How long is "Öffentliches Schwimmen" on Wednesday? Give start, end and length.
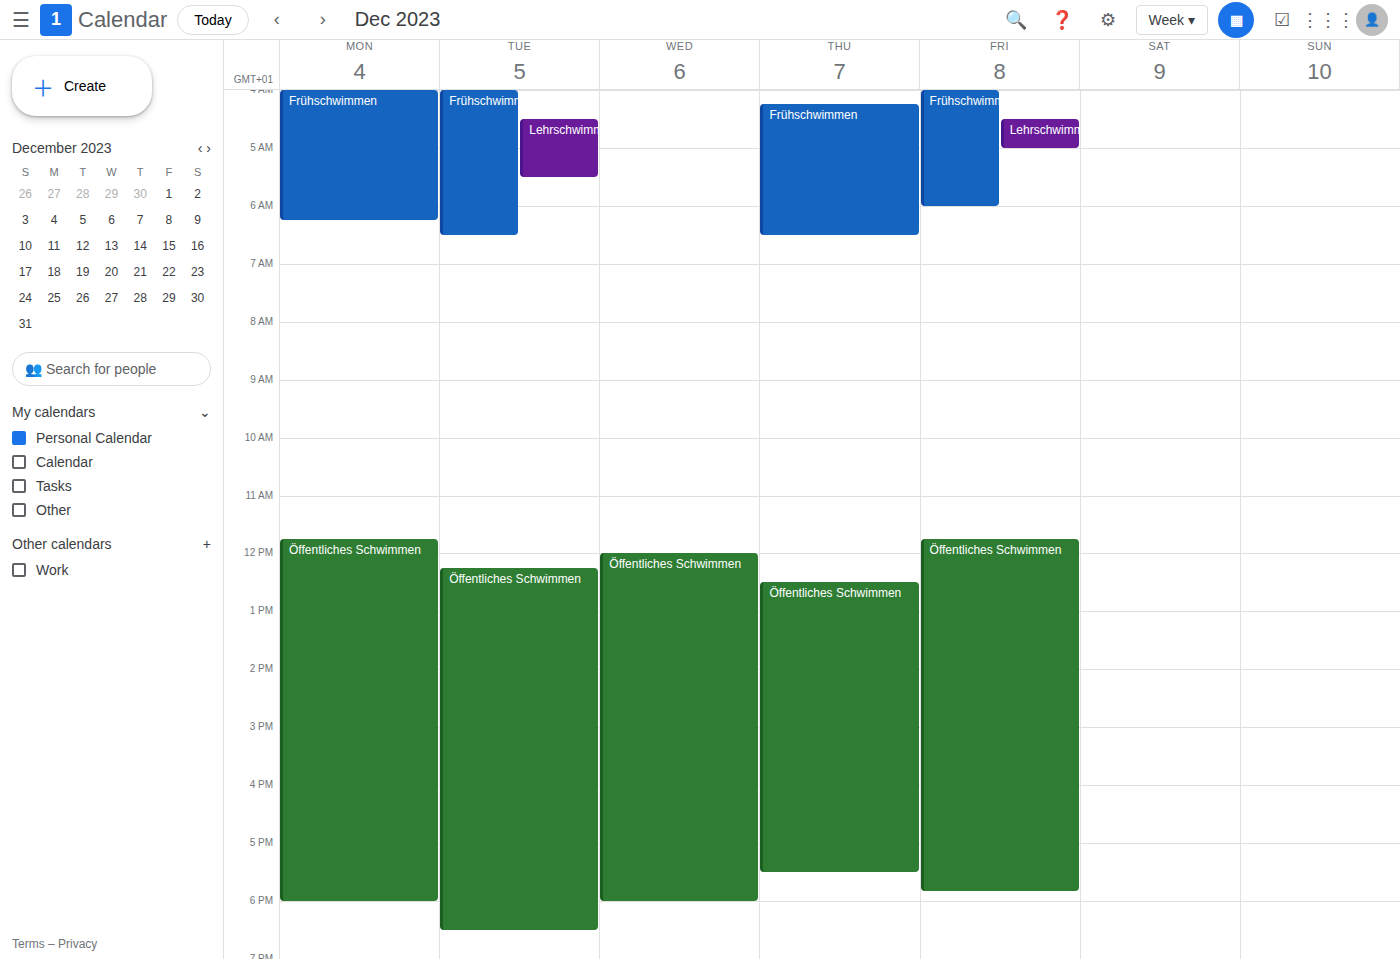
12:00 to 18:00, 6 hours